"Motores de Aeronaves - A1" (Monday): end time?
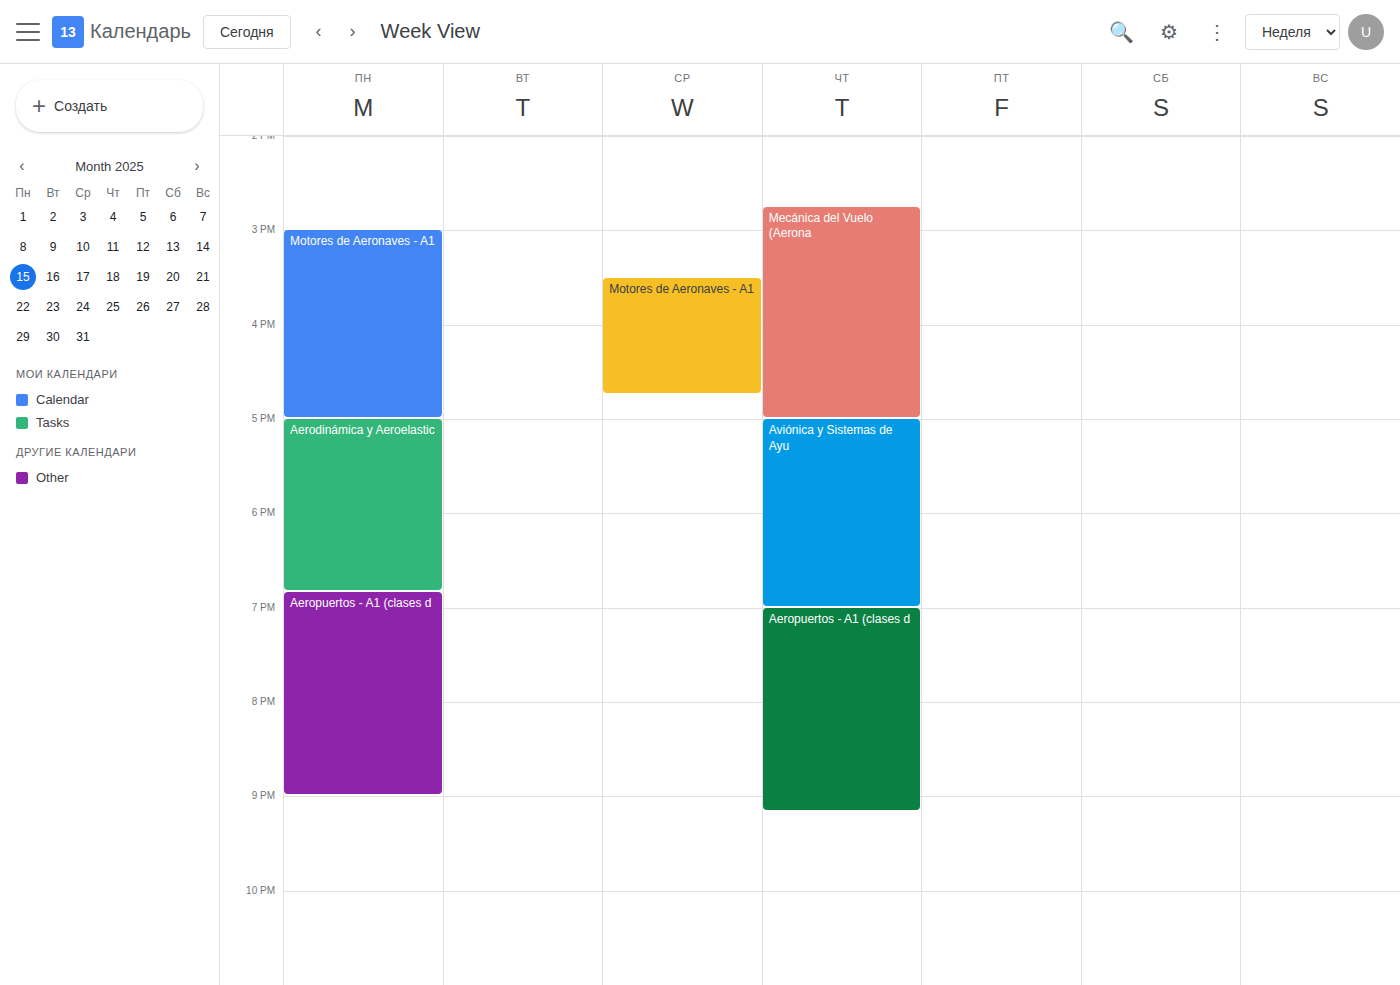
5:00 PM